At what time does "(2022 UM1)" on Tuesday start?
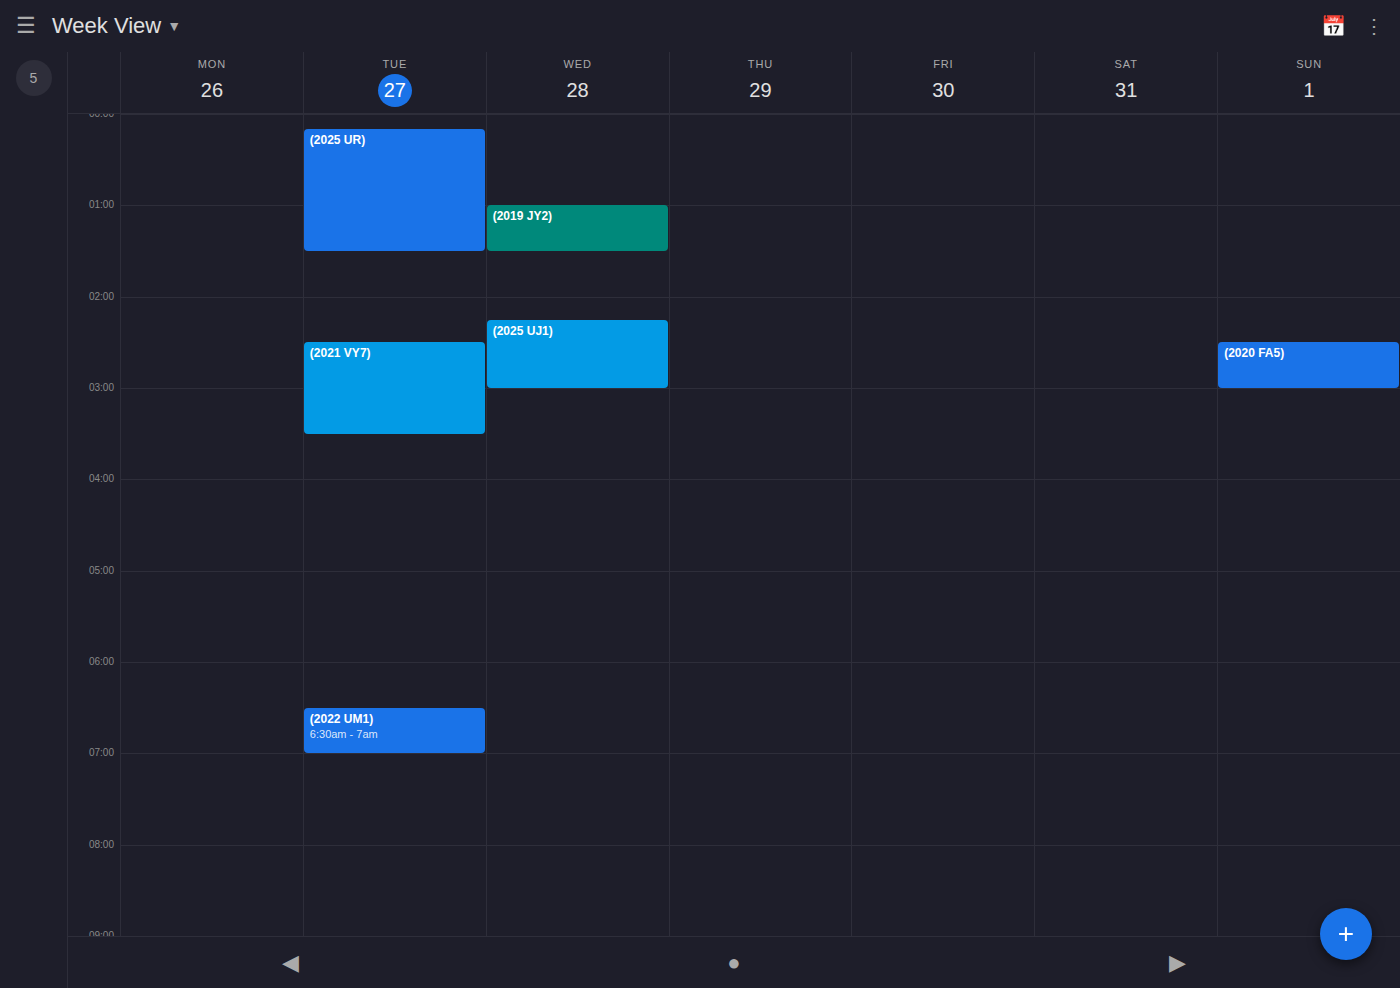
6:30 AM